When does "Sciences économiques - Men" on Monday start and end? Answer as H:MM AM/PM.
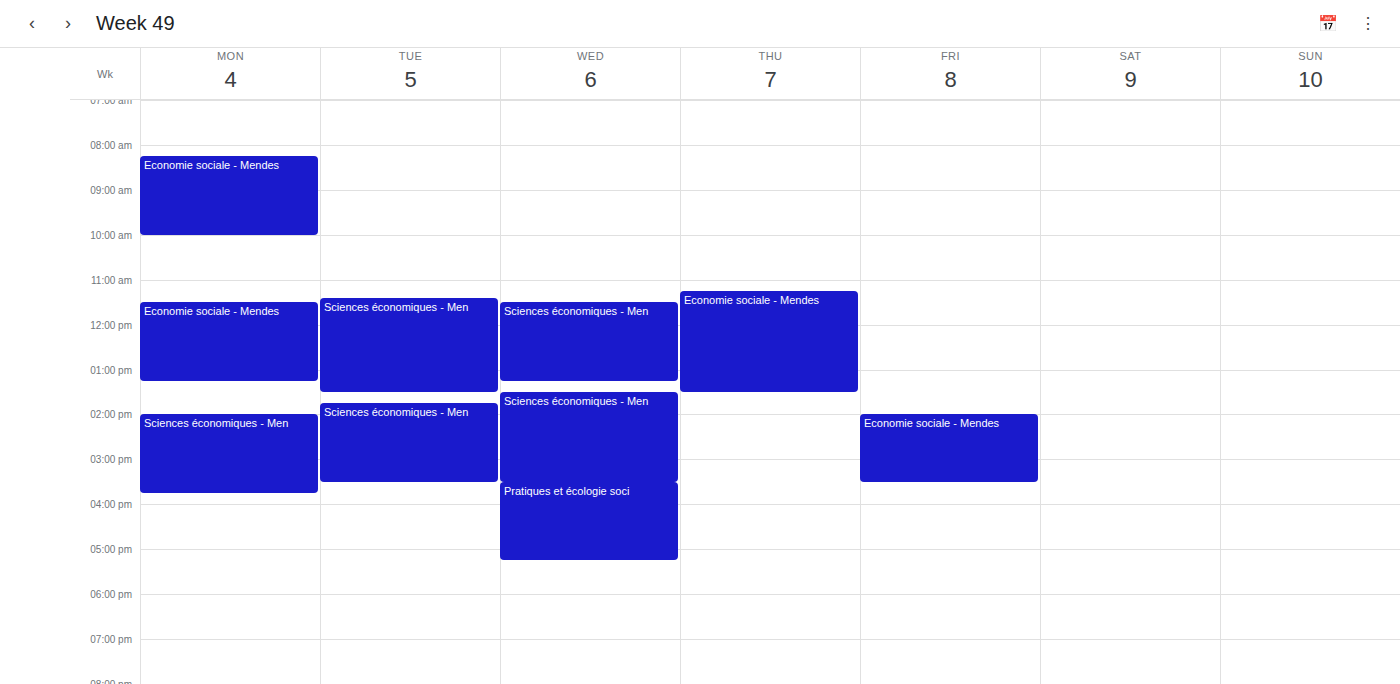
2:00 PM to 3:45 PM